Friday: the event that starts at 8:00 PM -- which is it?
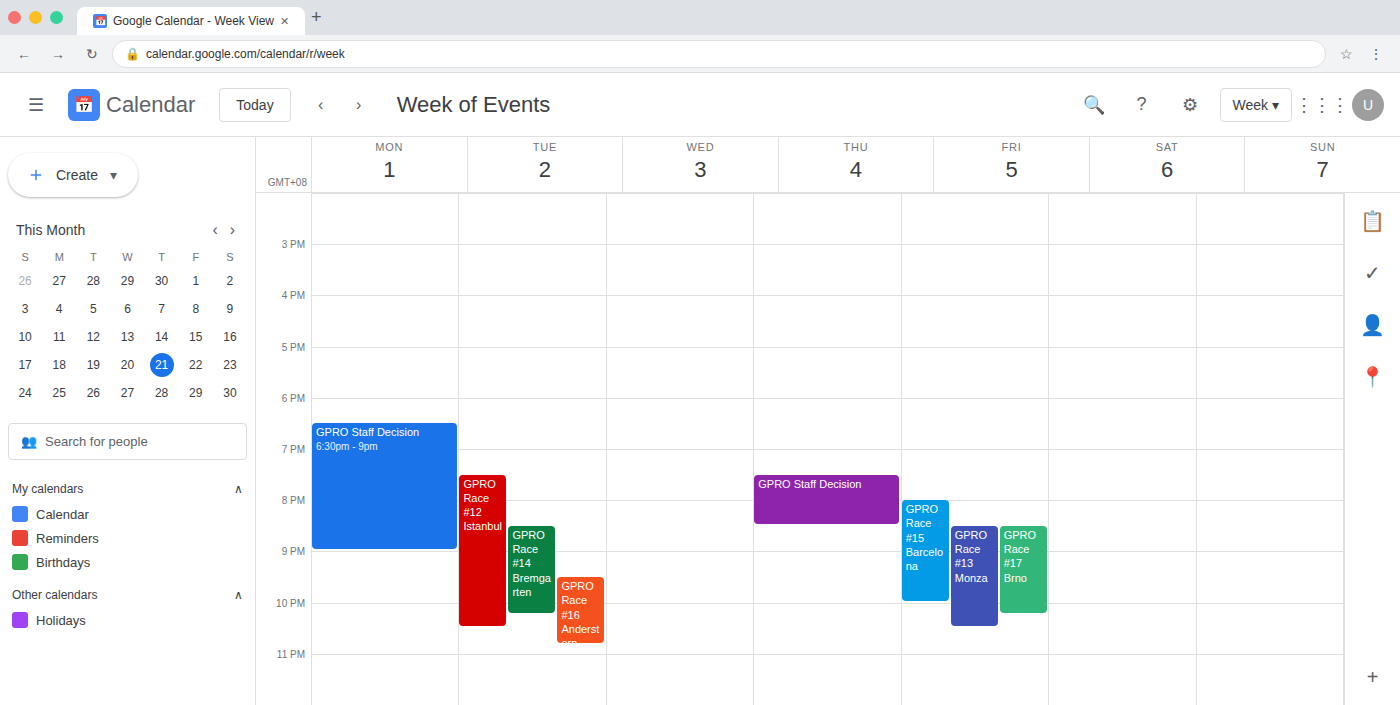
"GPRO Race #15 Barcelona"